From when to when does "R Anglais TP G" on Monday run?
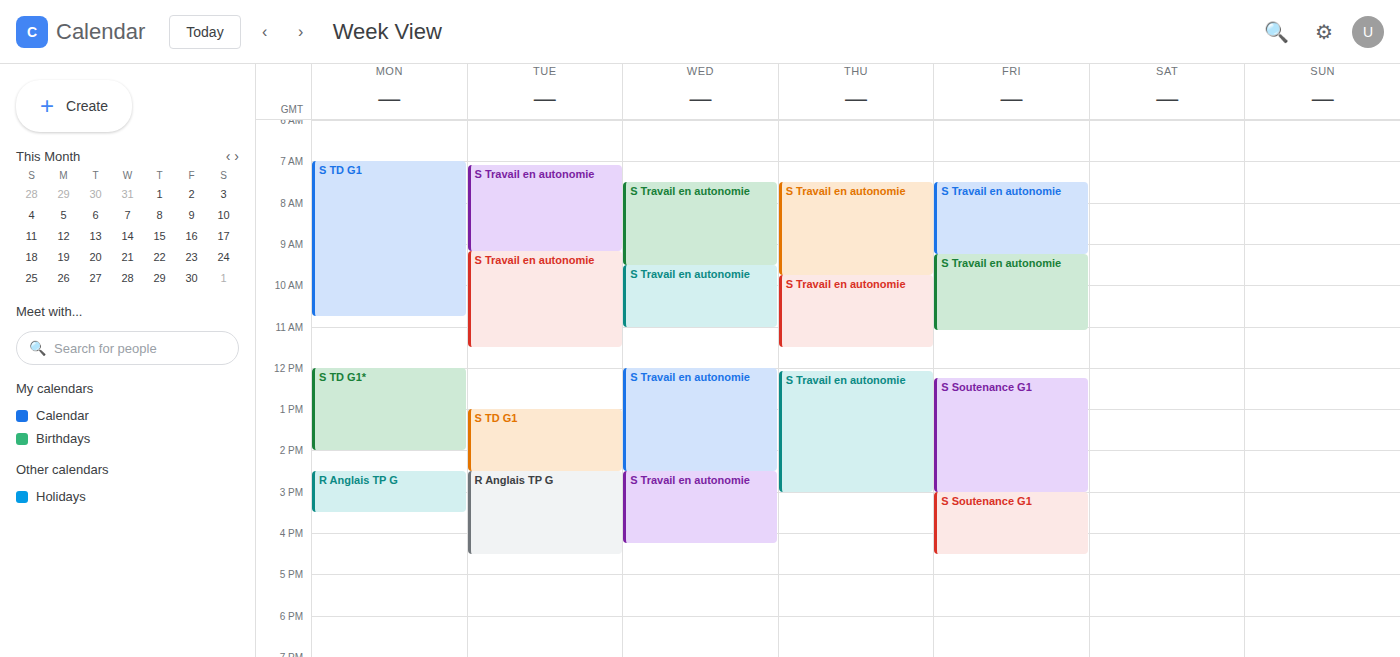
14:30 to 15:30